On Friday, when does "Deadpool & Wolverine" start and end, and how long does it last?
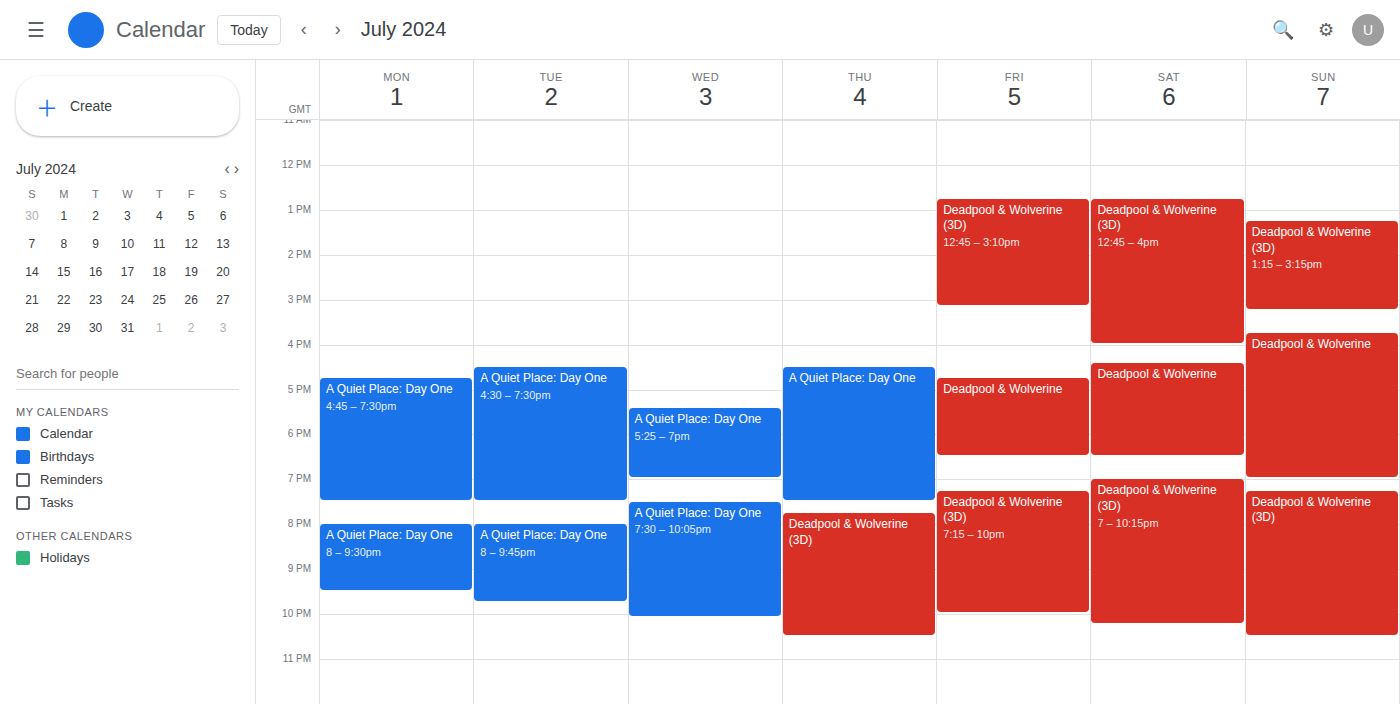
4:45 PM to 6:30 PM, 1 hour 45 minutes